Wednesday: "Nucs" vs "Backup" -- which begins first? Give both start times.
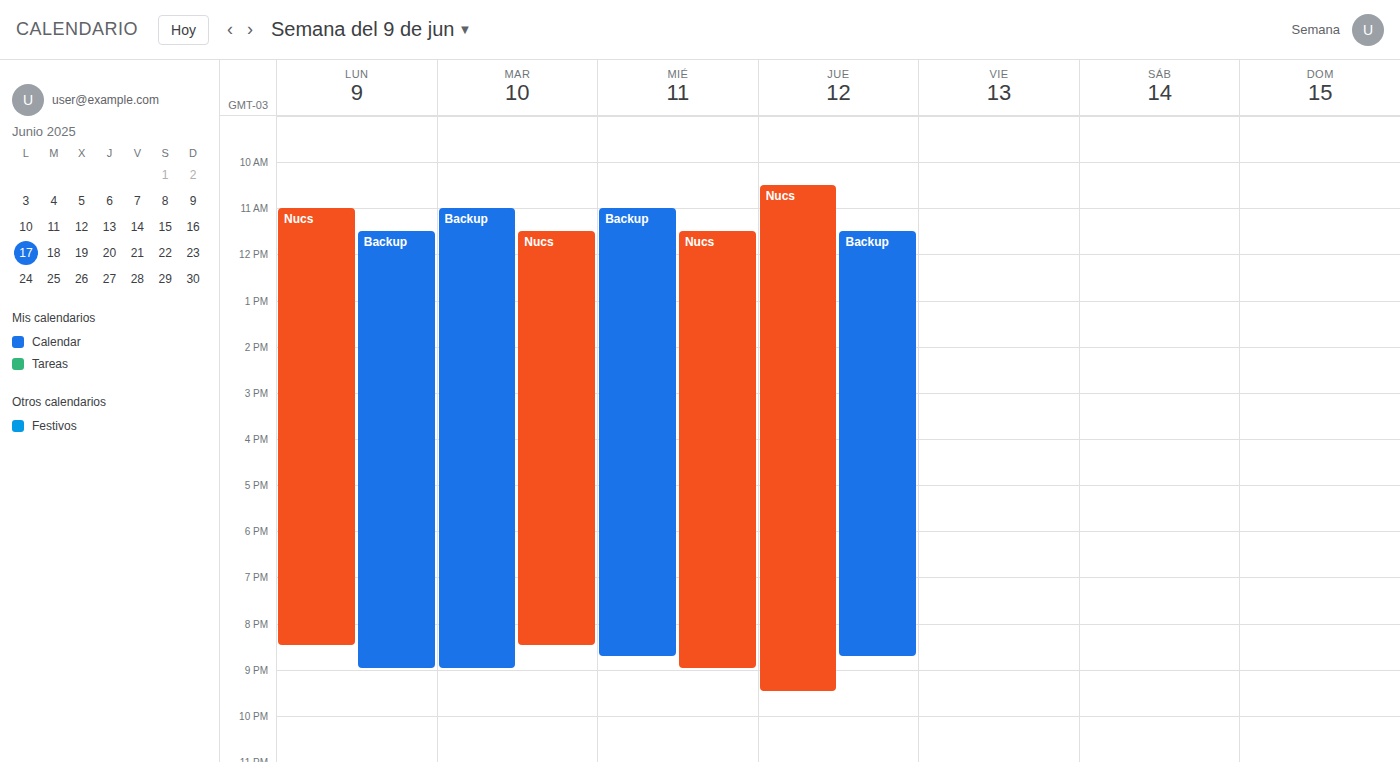
"Backup" 11:00 AM; "Nucs" 11:30 AM.